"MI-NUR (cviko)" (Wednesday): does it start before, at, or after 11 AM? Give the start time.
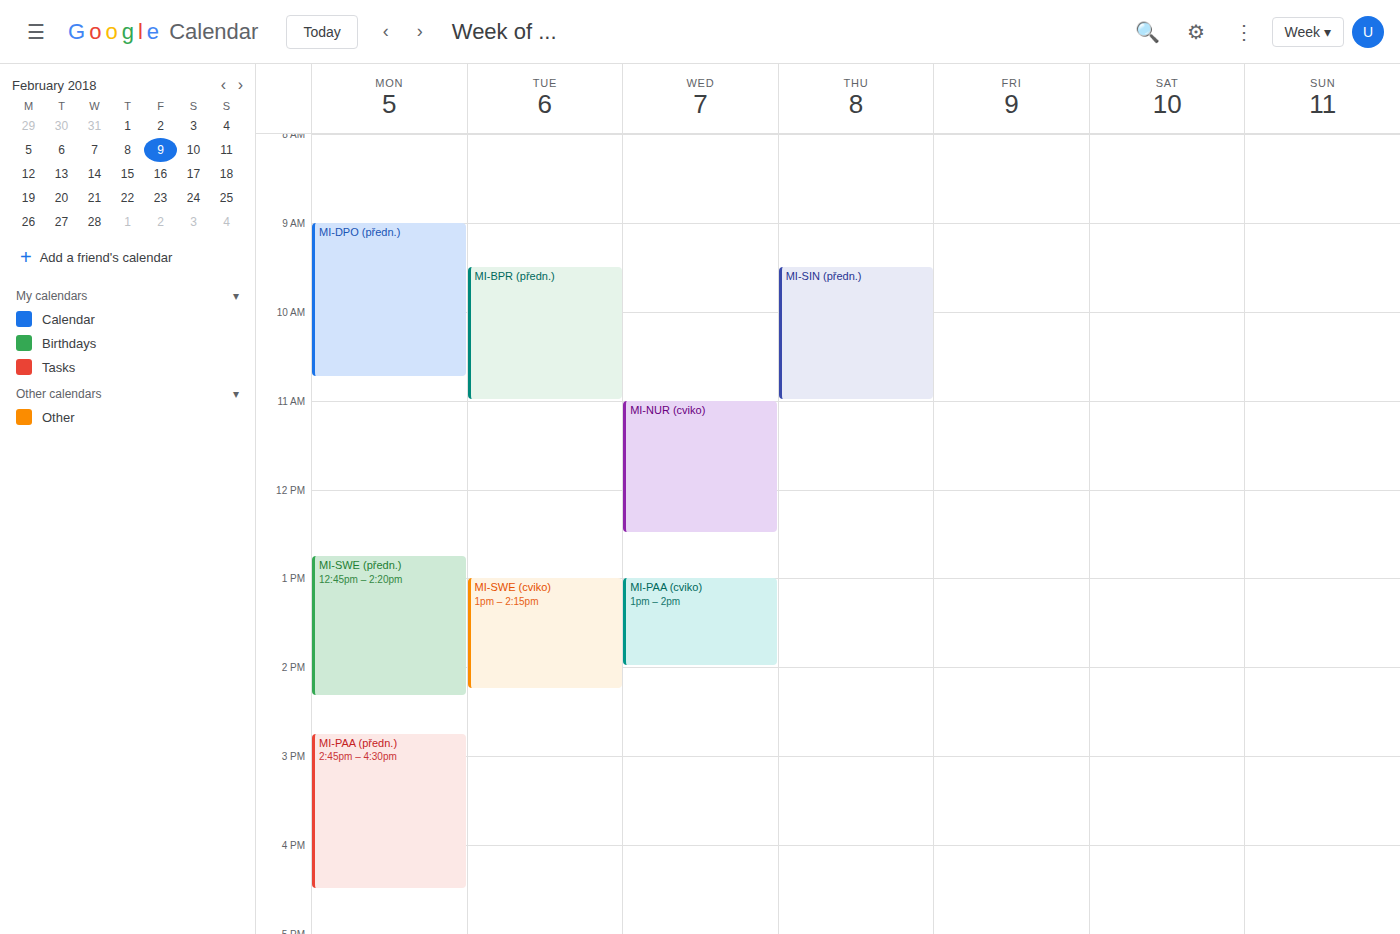
11:00 AM -- exactly at 11 AM, on the 11 AM line.